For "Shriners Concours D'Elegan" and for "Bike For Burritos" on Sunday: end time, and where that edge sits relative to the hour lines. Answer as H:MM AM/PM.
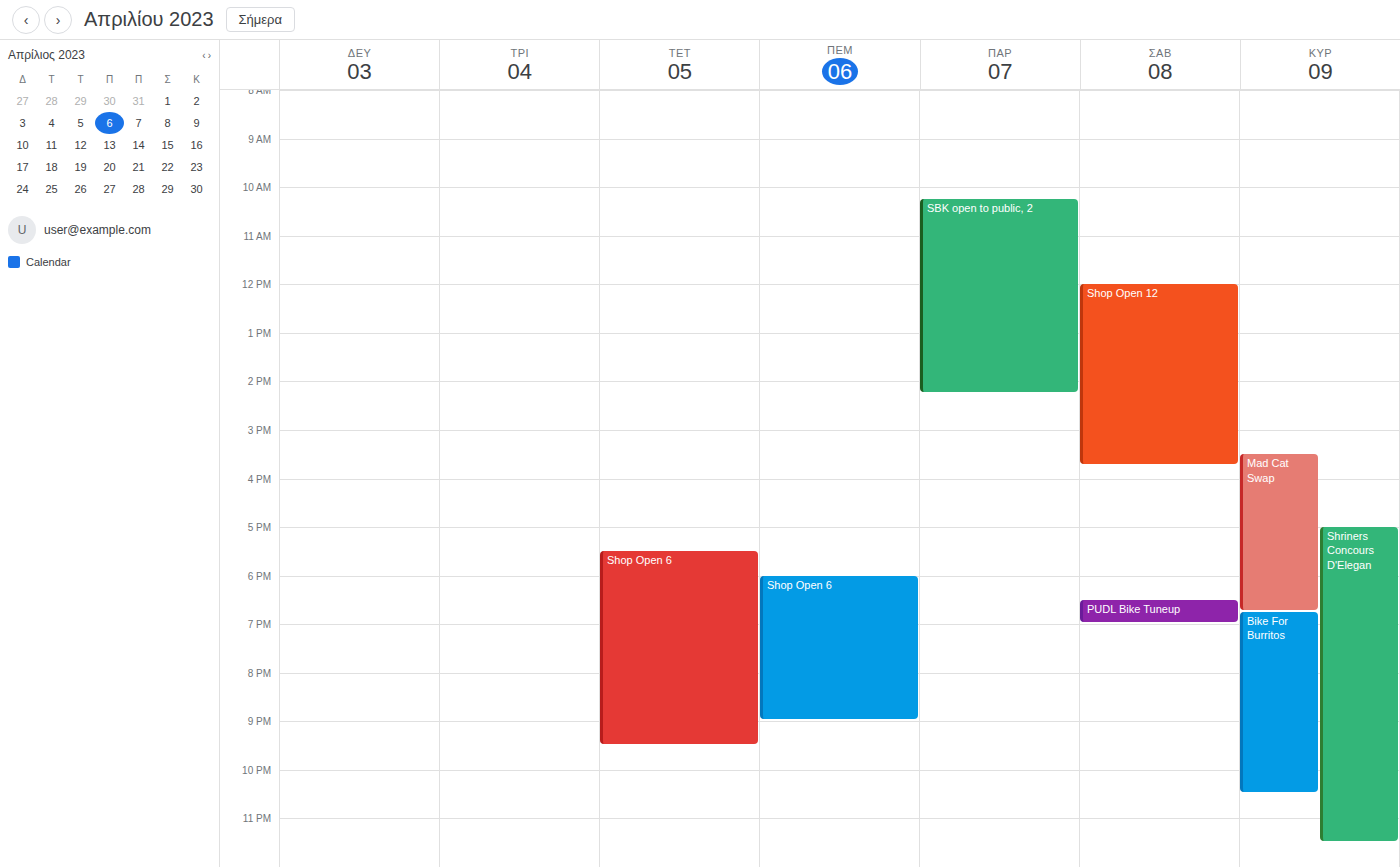
"Shriners Concours D'Elegan": 11:30 PM, halfway between the 11 PM and 12 AM lines. "Bike For Burritos": 10:30 PM, halfway between the 10 PM and 11 PM lines.